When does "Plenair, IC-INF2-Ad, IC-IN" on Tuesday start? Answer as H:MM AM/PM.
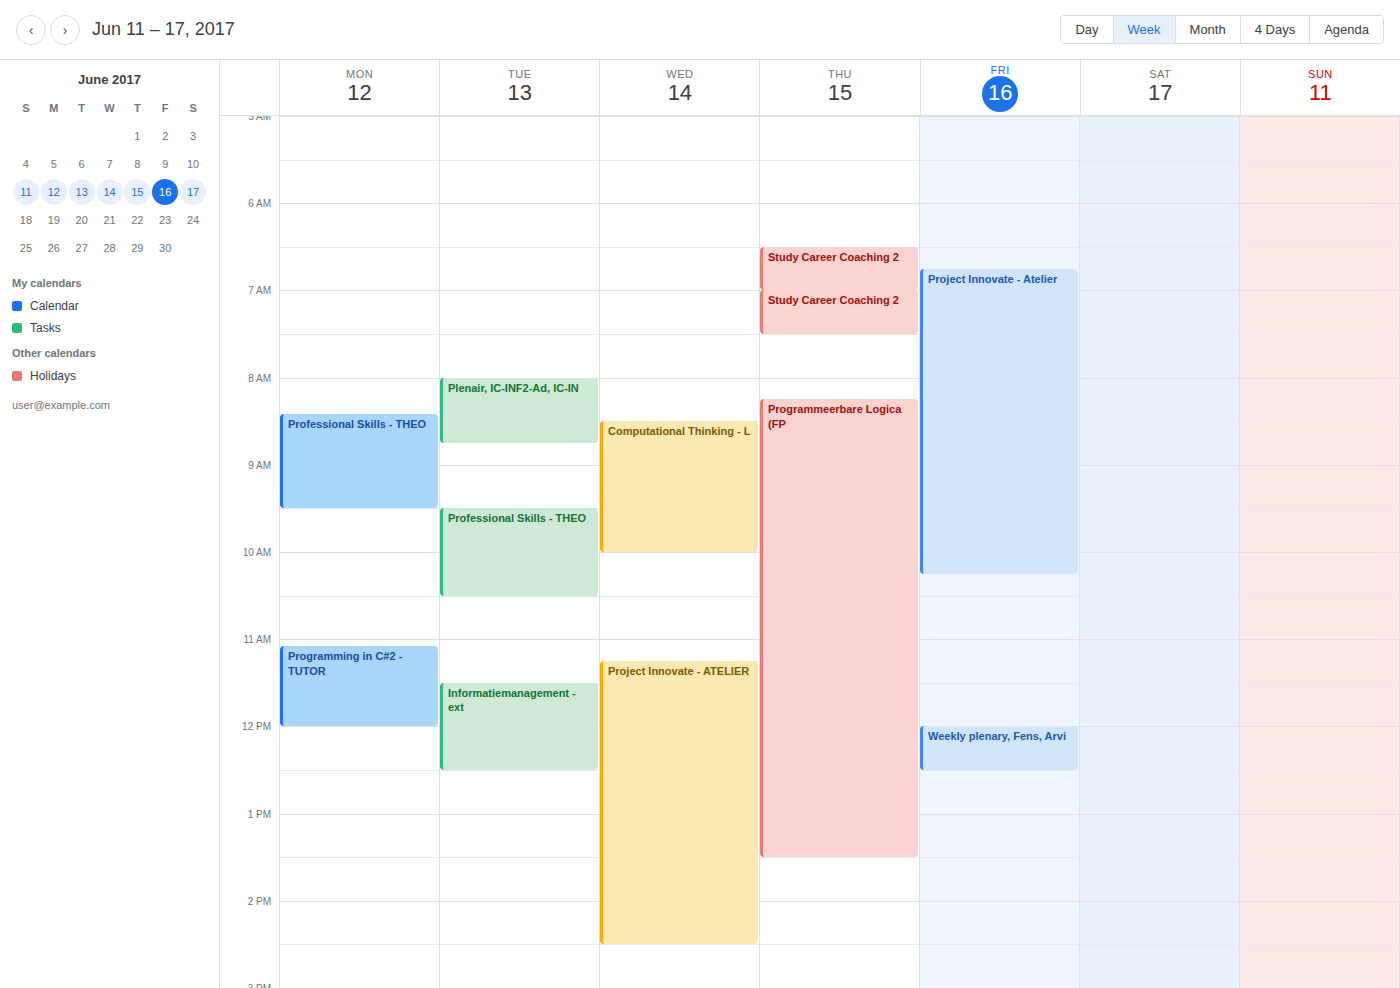
8:00 AM